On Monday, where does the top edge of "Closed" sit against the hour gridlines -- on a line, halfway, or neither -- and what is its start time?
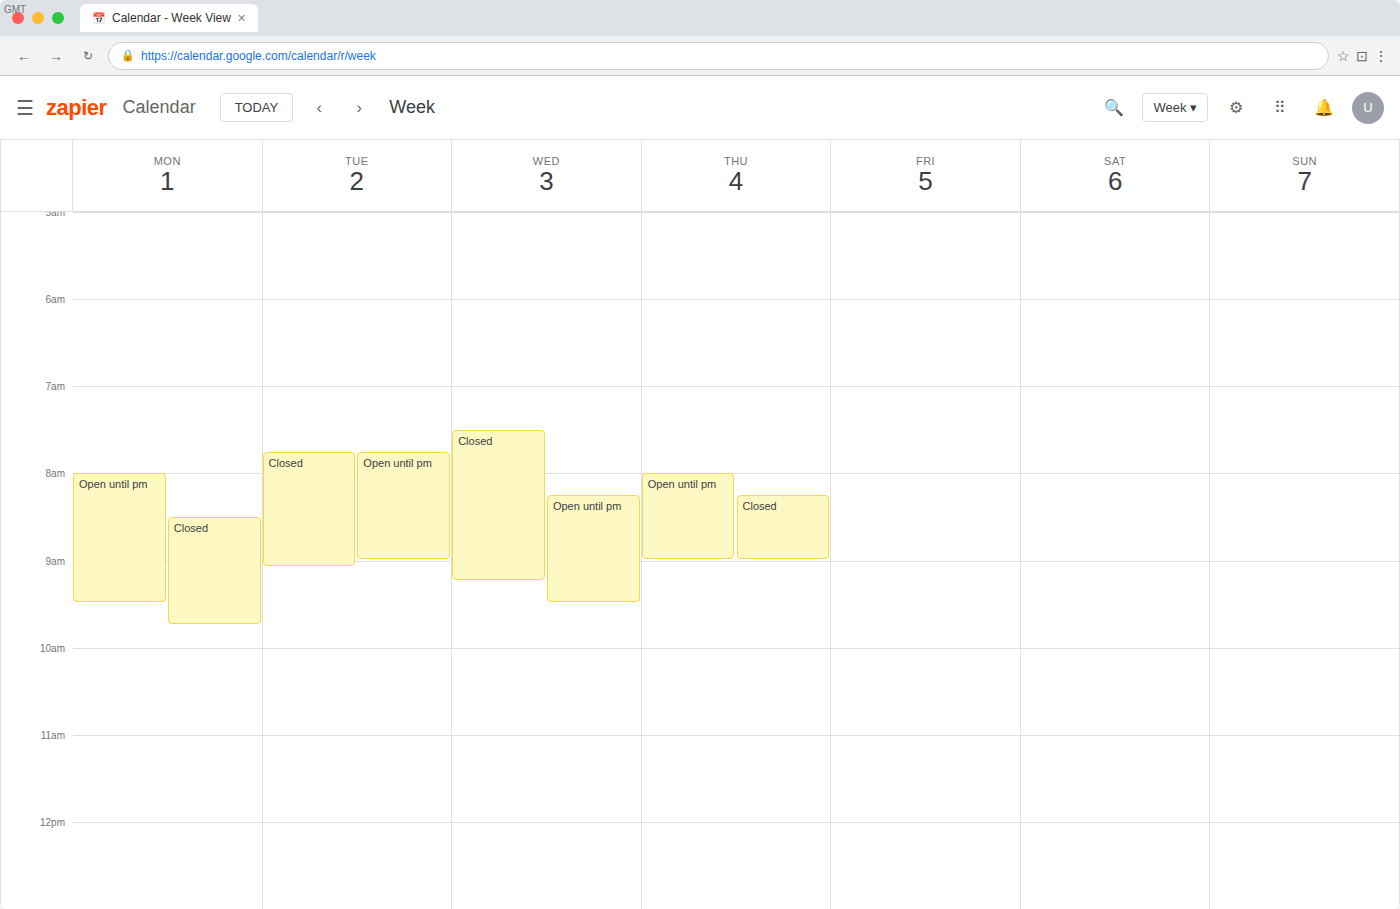
8:30 AM -- halfway between the 8 AM and 9 AM lines.